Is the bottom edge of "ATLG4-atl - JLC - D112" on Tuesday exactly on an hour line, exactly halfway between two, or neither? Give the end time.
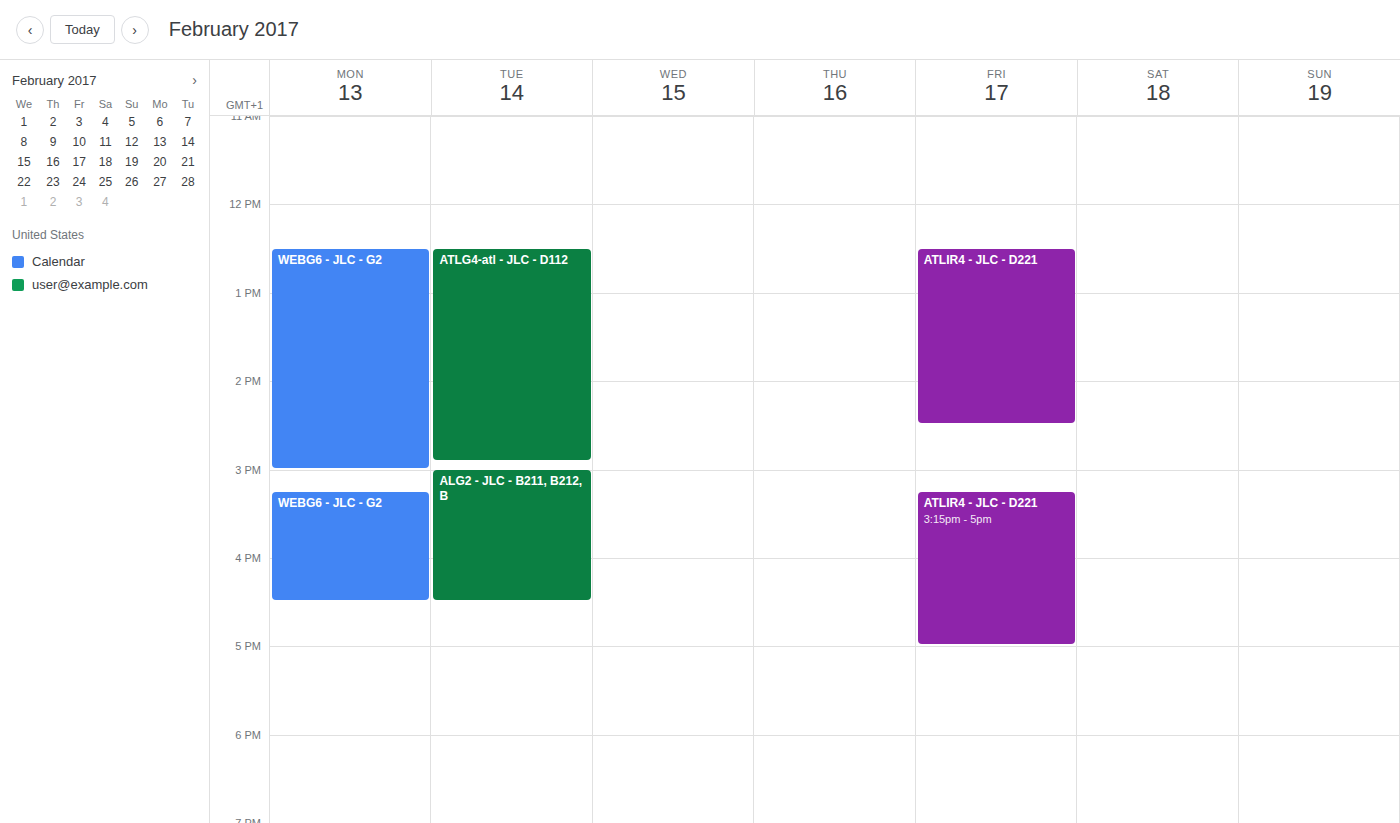
2:55 PM -- neither: 55 minutes below the 2 PM line and 5 minutes above the 3 PM line.